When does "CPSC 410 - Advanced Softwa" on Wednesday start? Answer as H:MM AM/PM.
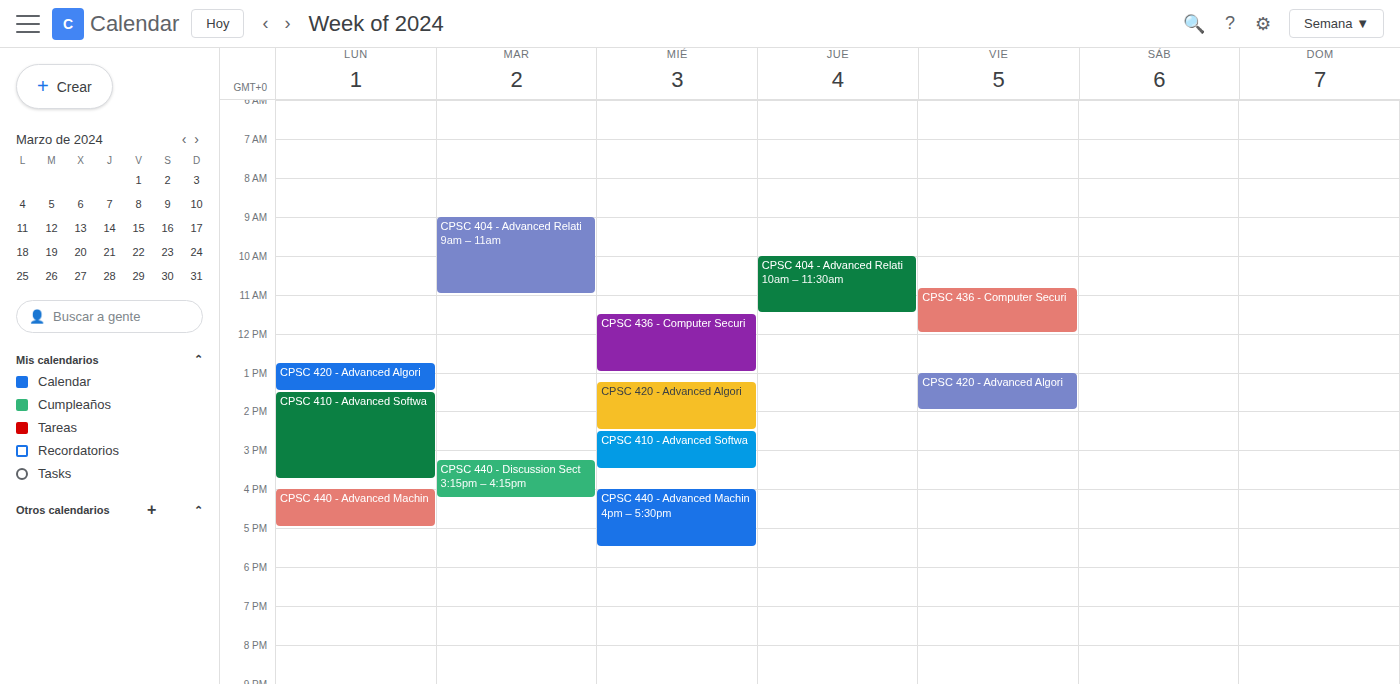
2:30 PM